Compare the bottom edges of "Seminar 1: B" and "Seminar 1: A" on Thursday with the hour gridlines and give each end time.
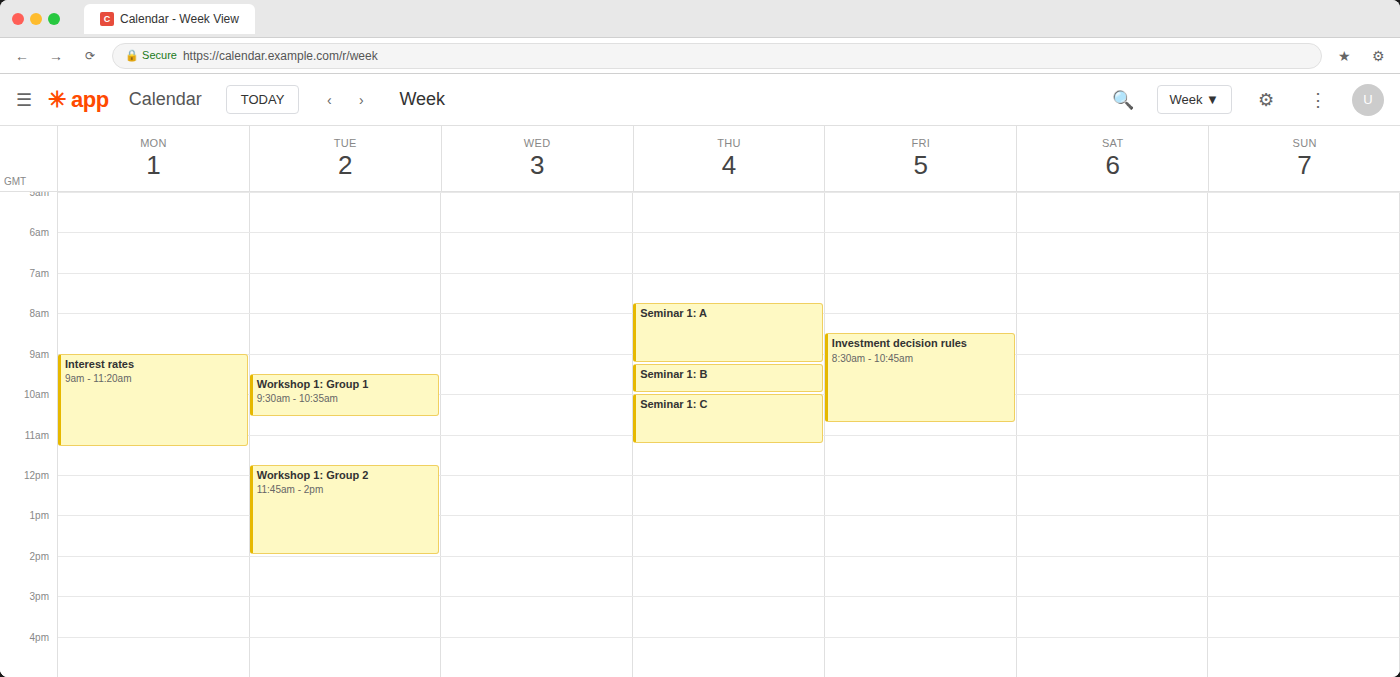
"Seminar 1: B": 10:00 AM, exactly on the 10 AM line. "Seminar 1: A": 9:15 AM, neither: a quarter of the way from the 9 AM line to the 10 AM line.